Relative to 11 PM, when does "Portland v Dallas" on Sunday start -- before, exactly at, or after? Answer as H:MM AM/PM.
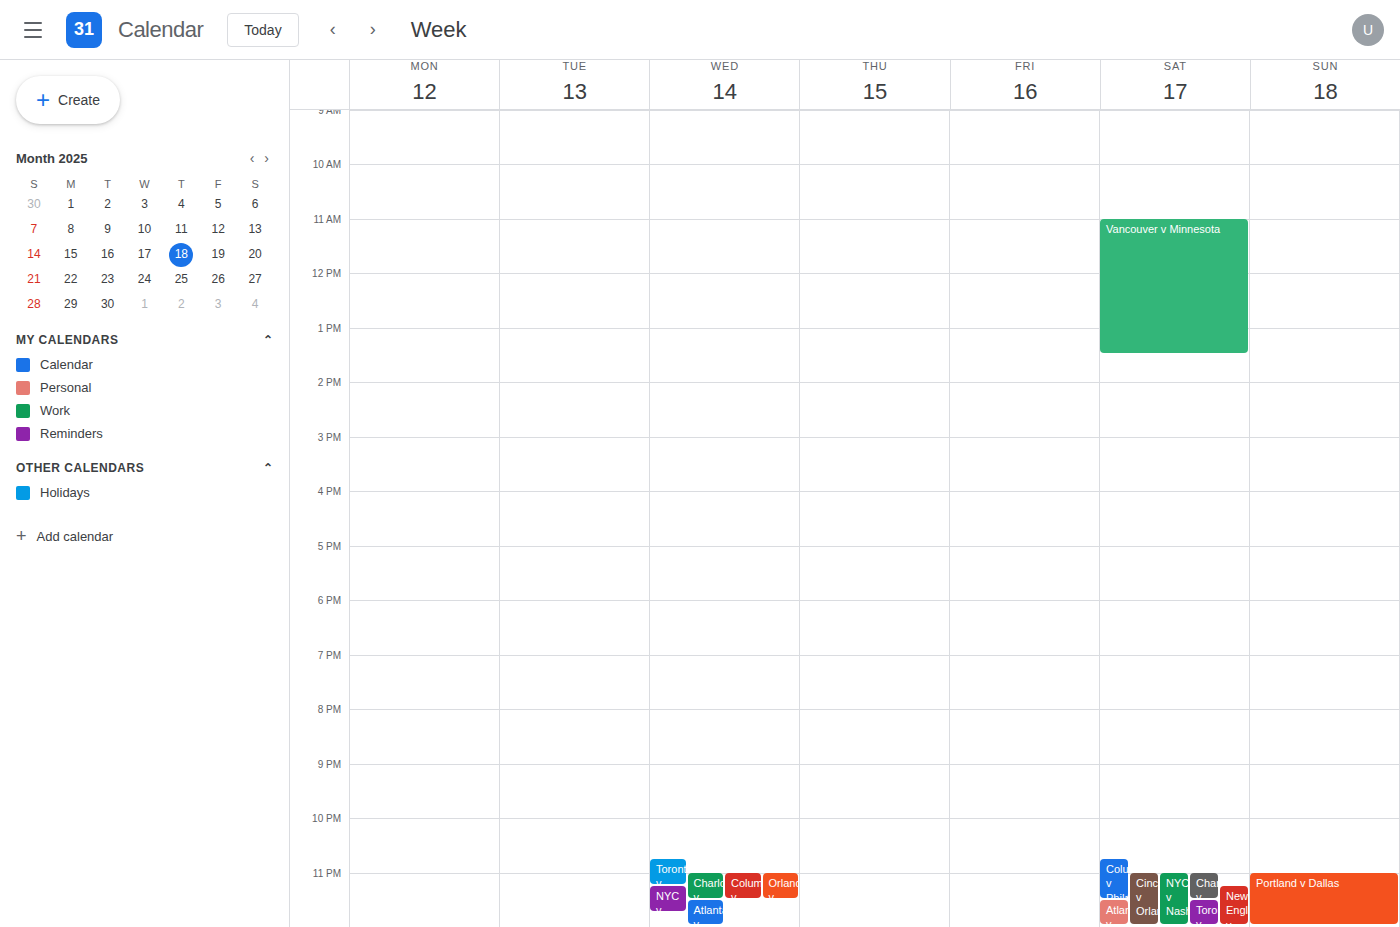
11:00 PM -- exactly at 11 PM, on the 11 PM line.